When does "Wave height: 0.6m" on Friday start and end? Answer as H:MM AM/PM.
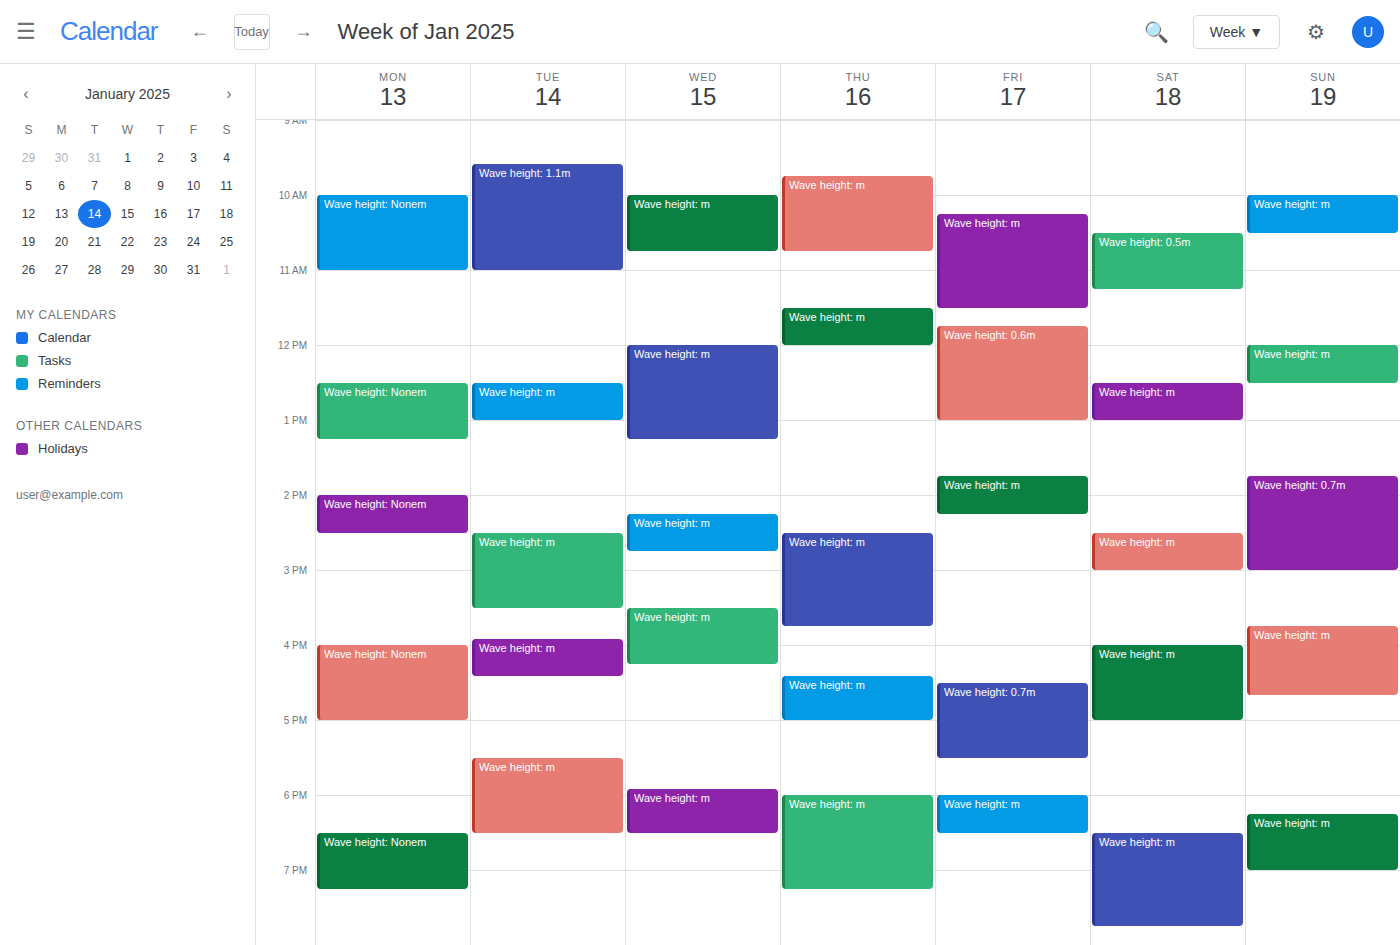
11:45 AM to 1:00 PM